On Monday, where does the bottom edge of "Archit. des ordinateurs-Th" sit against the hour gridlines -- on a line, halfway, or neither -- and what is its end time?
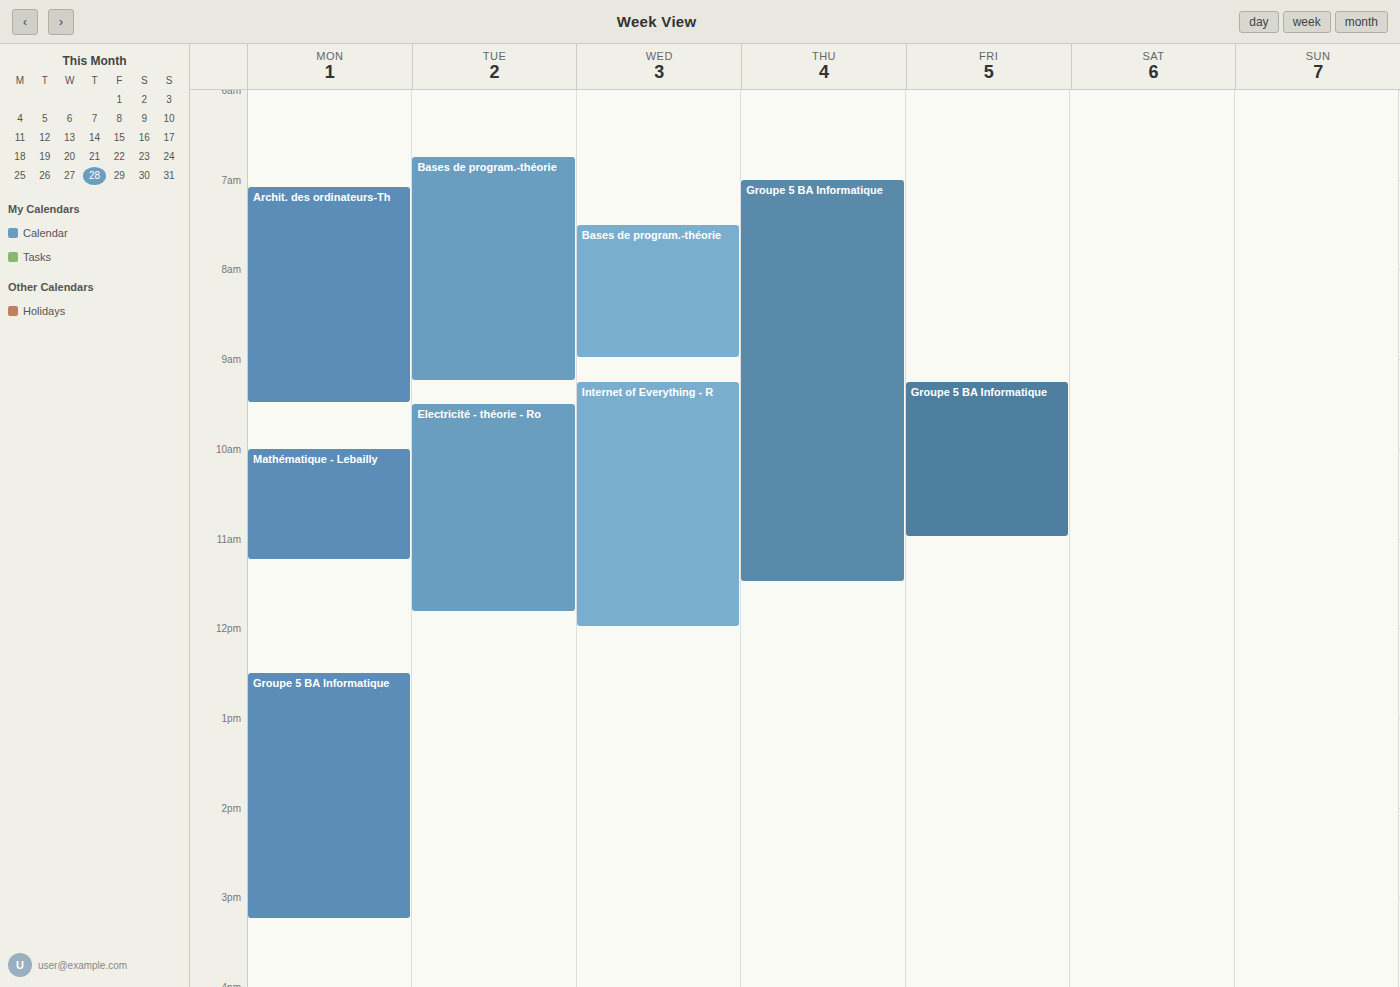
9:30 AM -- halfway between the 9 AM and 10 AM lines.